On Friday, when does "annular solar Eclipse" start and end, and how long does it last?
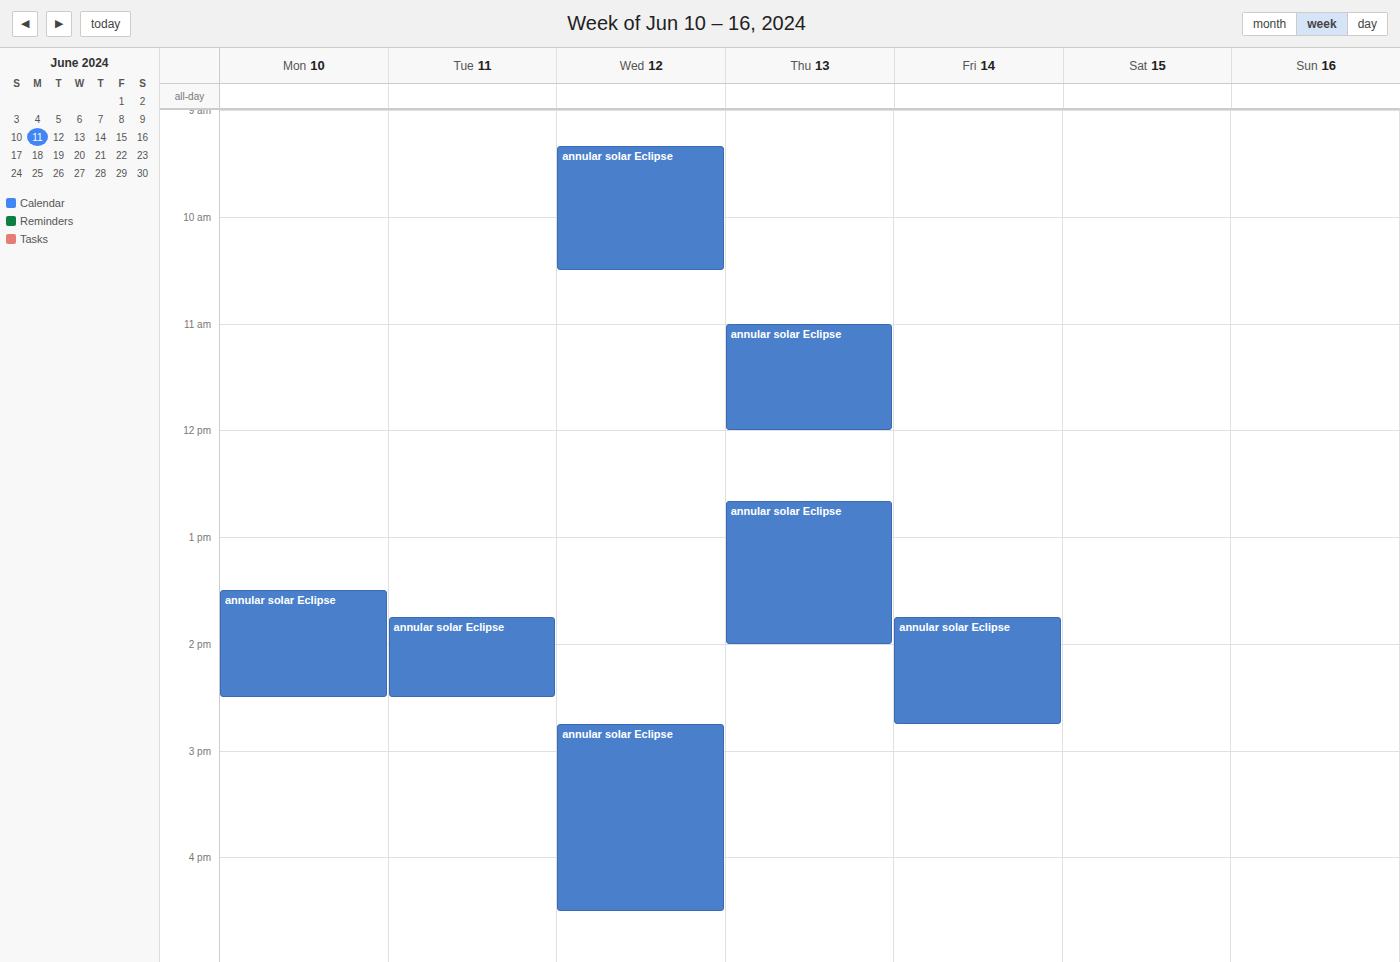
1:45 PM to 2:45 PM, 1 hour